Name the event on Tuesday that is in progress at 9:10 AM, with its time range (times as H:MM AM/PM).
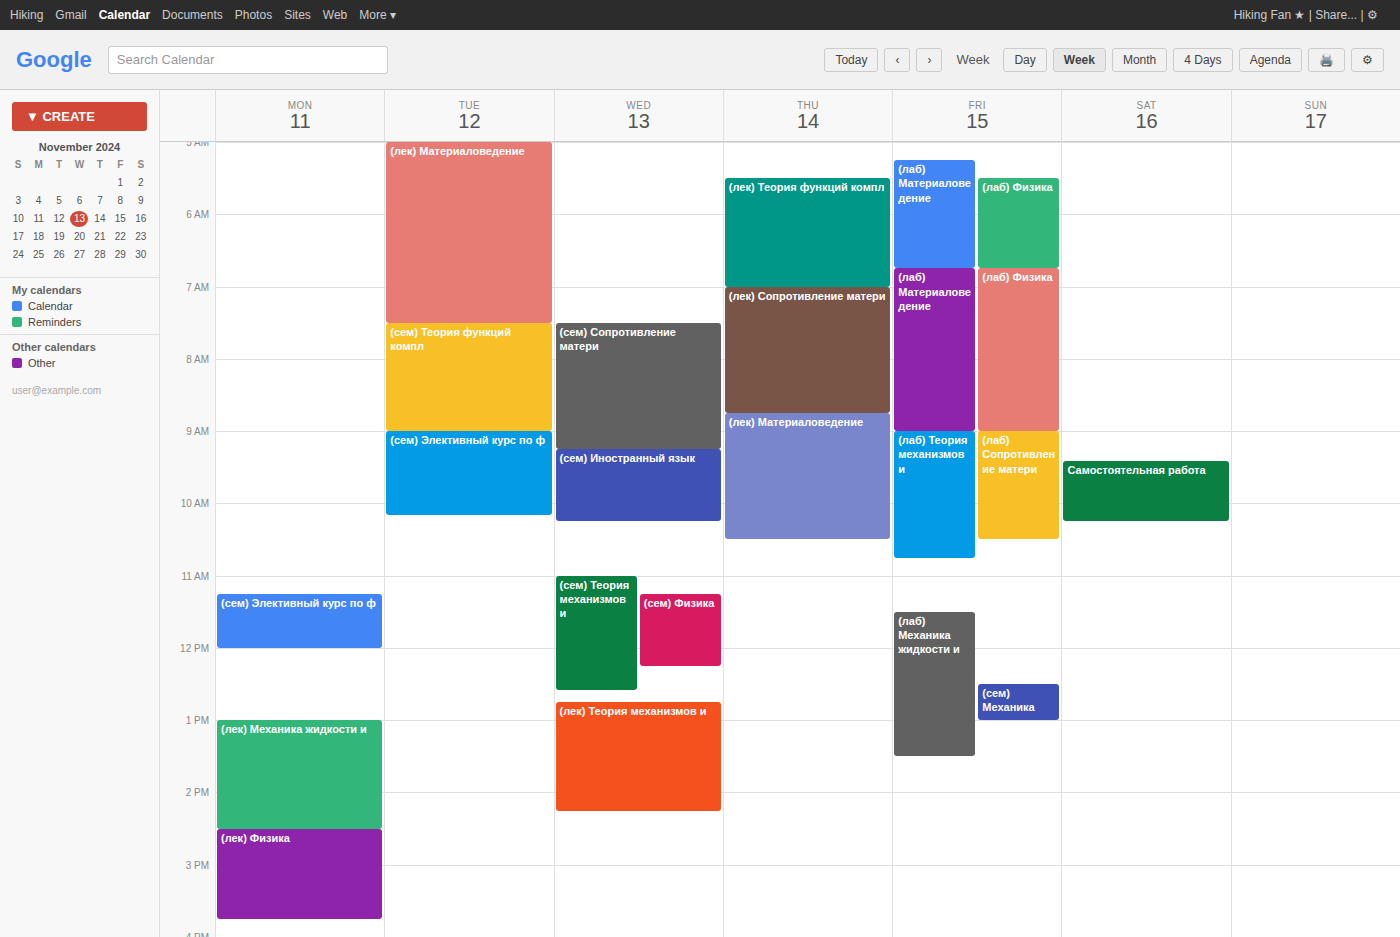
"(сем) Элективный курс по ф", 9:00 AM to 10:10 AM